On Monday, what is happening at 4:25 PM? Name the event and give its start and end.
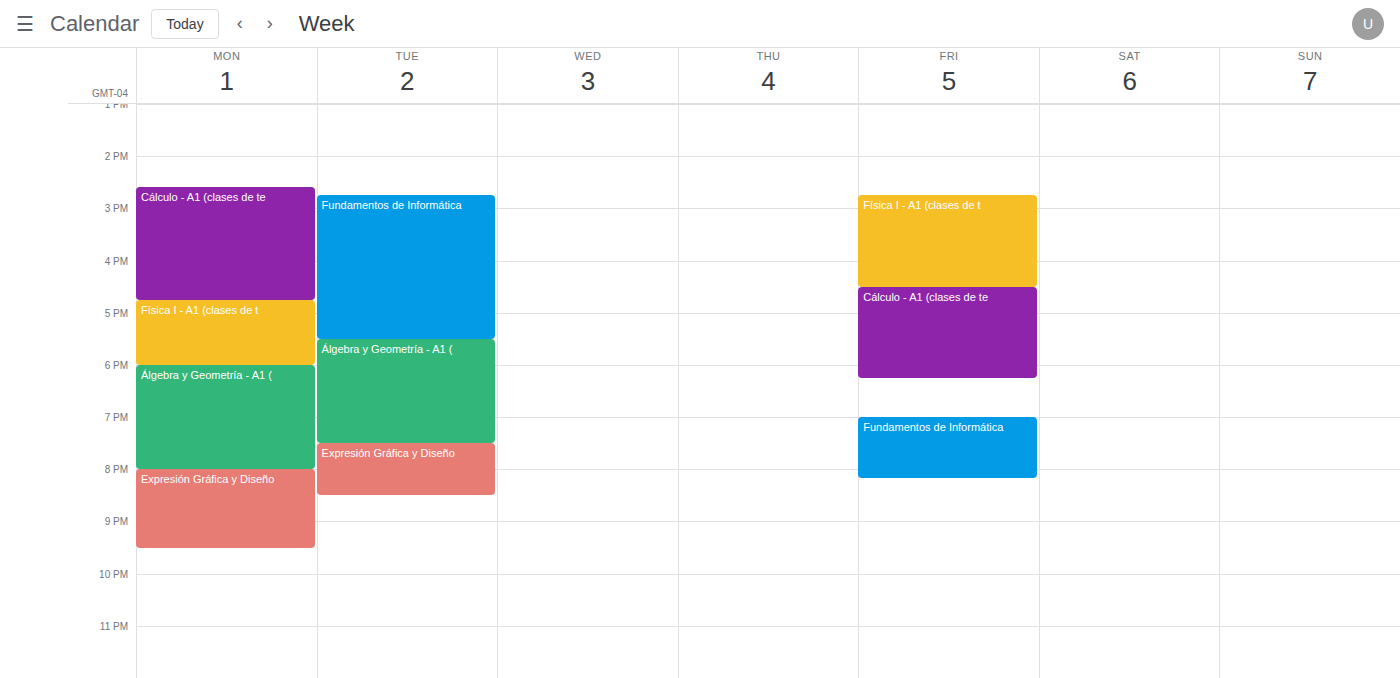
"Cálculo - A1 (clases de te", 2:35 PM to 4:45 PM